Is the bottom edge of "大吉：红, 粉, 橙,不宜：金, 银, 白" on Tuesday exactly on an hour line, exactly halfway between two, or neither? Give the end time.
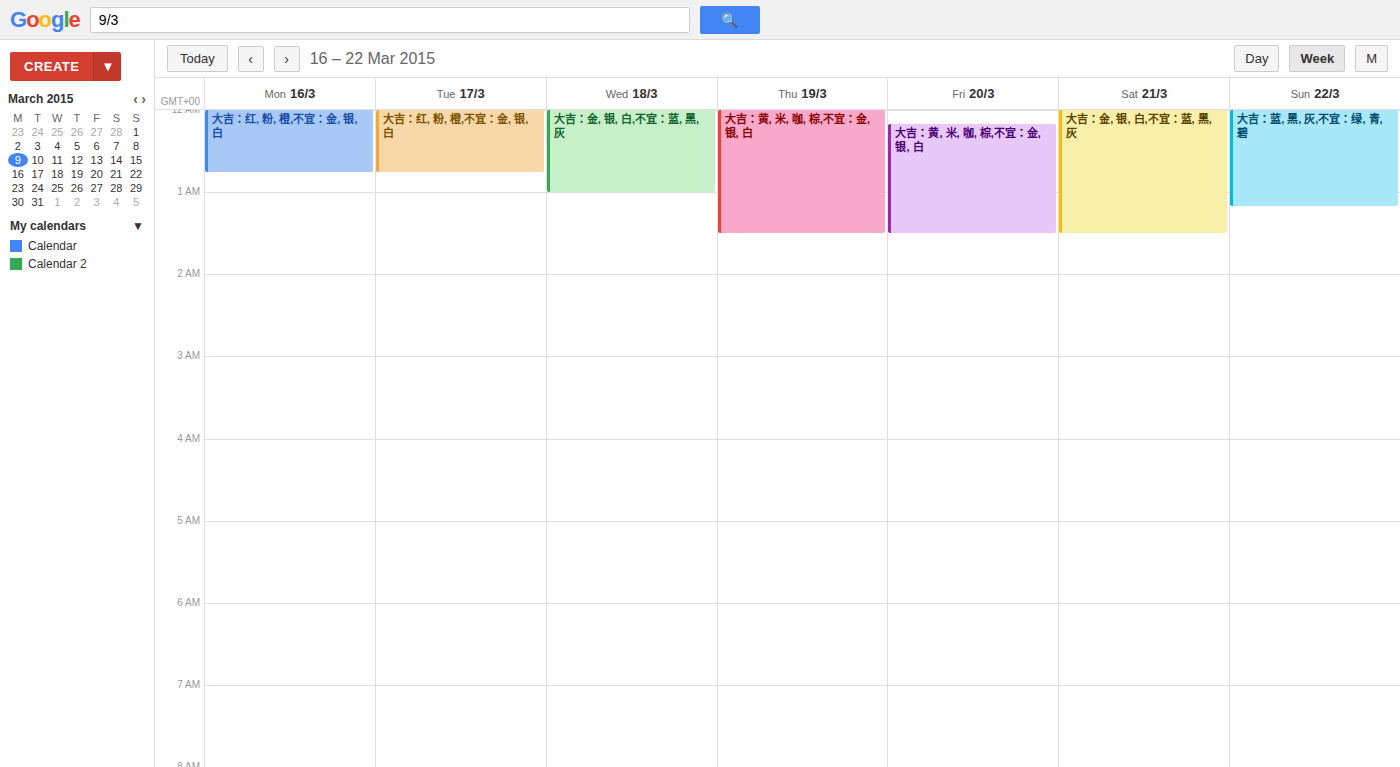
12:45 AM -- neither: three quarters of the way from the 12 AM line to the 1 AM line.